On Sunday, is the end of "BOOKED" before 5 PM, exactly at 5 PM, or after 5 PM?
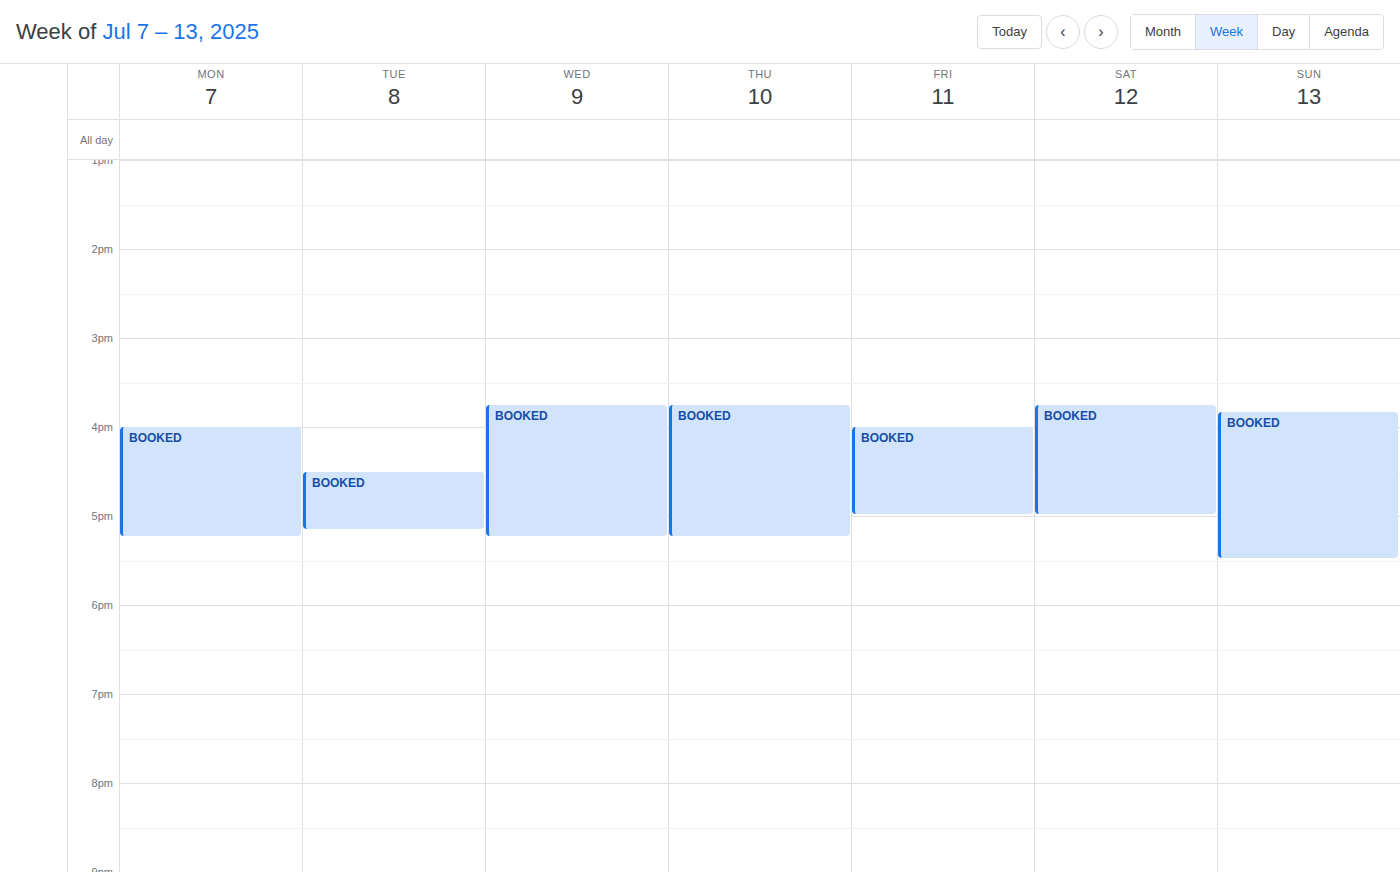
5:30 PM -- after 5 PM, 30 minutes below the 5 PM line.